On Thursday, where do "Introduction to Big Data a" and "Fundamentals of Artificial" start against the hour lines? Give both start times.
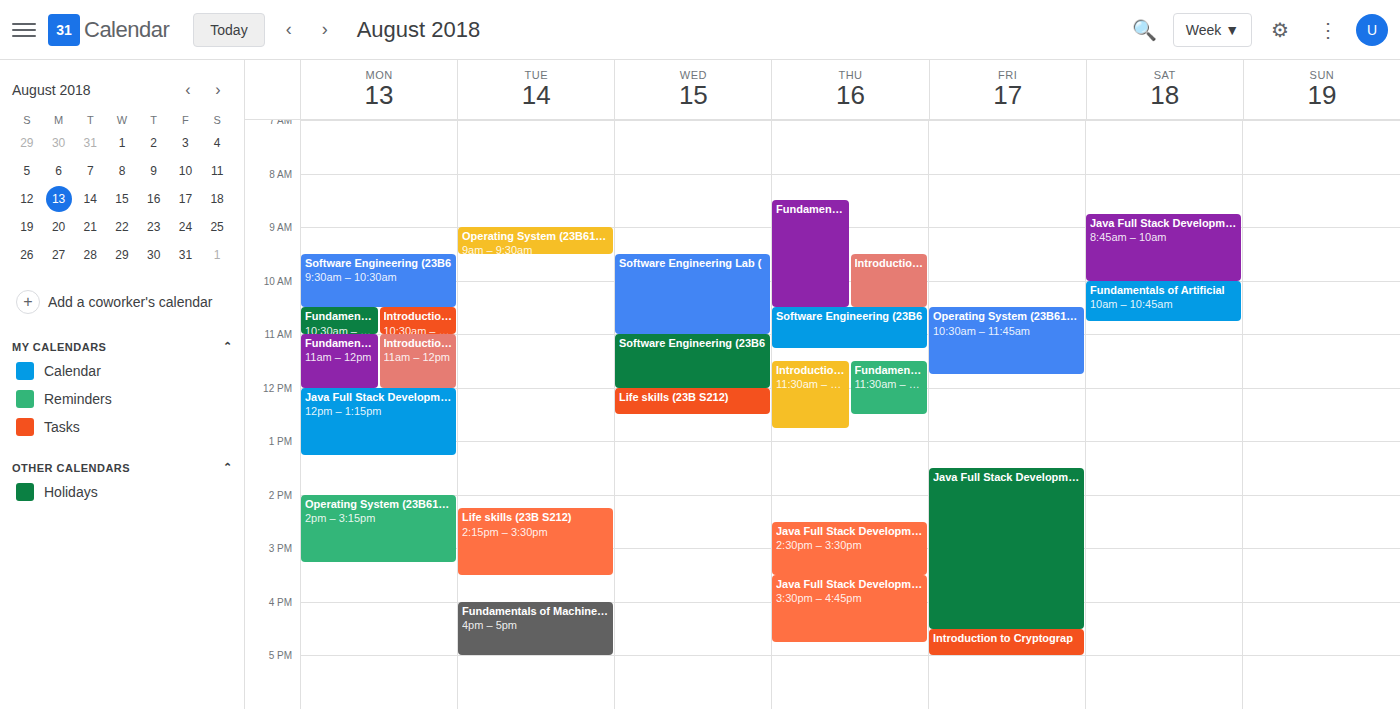
"Introduction to Big Data a": 9:30 AM, halfway between the 9 AM and 10 AM lines. "Fundamentals of Artificial": 8:30 AM, halfway between the 8 AM and 9 AM lines.